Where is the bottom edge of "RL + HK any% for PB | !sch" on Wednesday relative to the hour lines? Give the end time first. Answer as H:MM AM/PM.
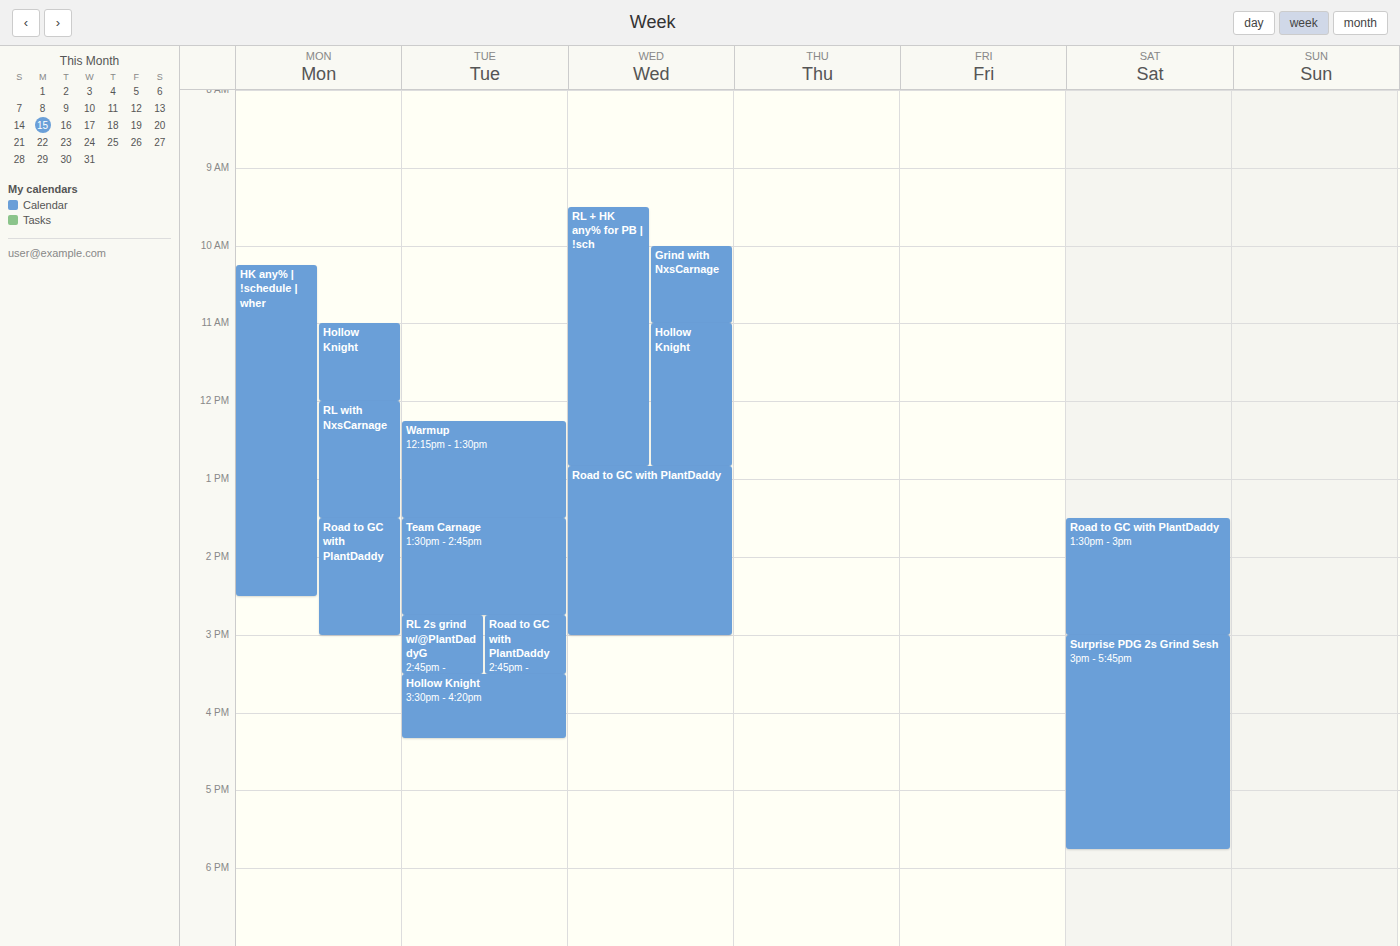
12:50 PM -- neither: 50 minutes below the 12 PM line and 10 minutes above the 1 PM line.